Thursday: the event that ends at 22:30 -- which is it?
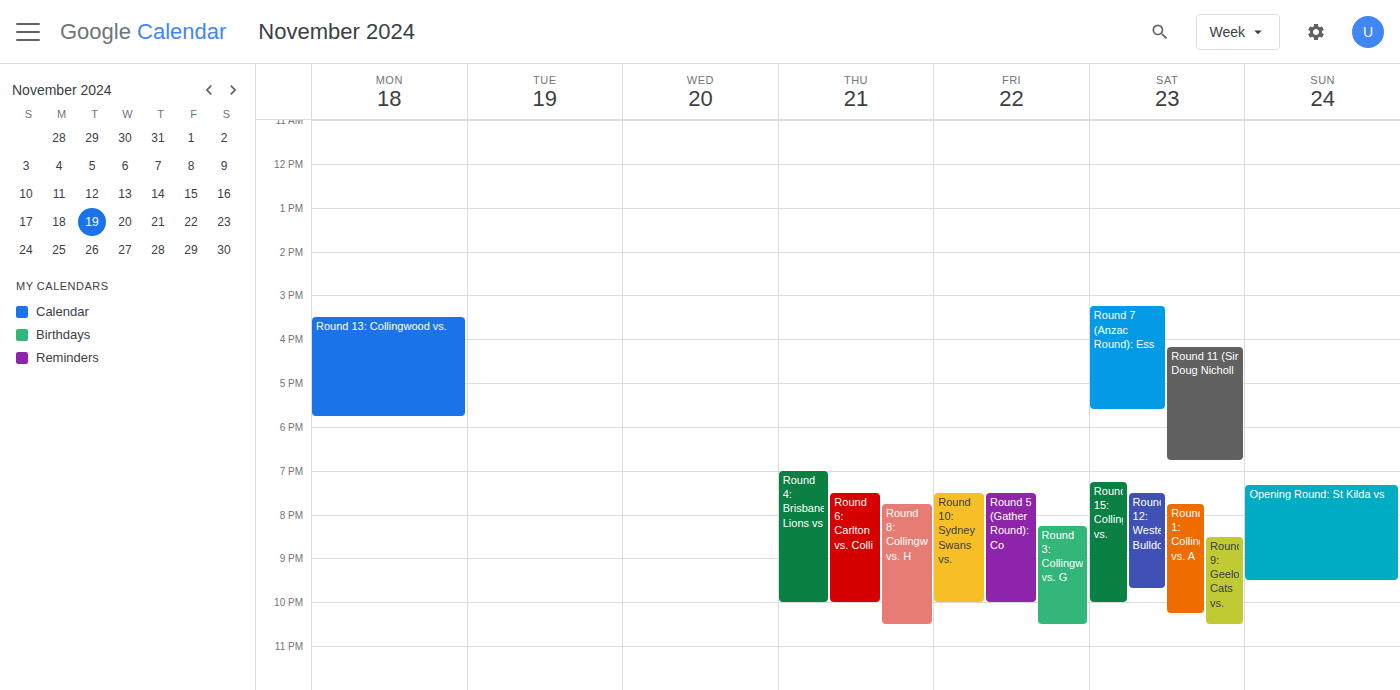
"Round 8: Collingwood vs. H"